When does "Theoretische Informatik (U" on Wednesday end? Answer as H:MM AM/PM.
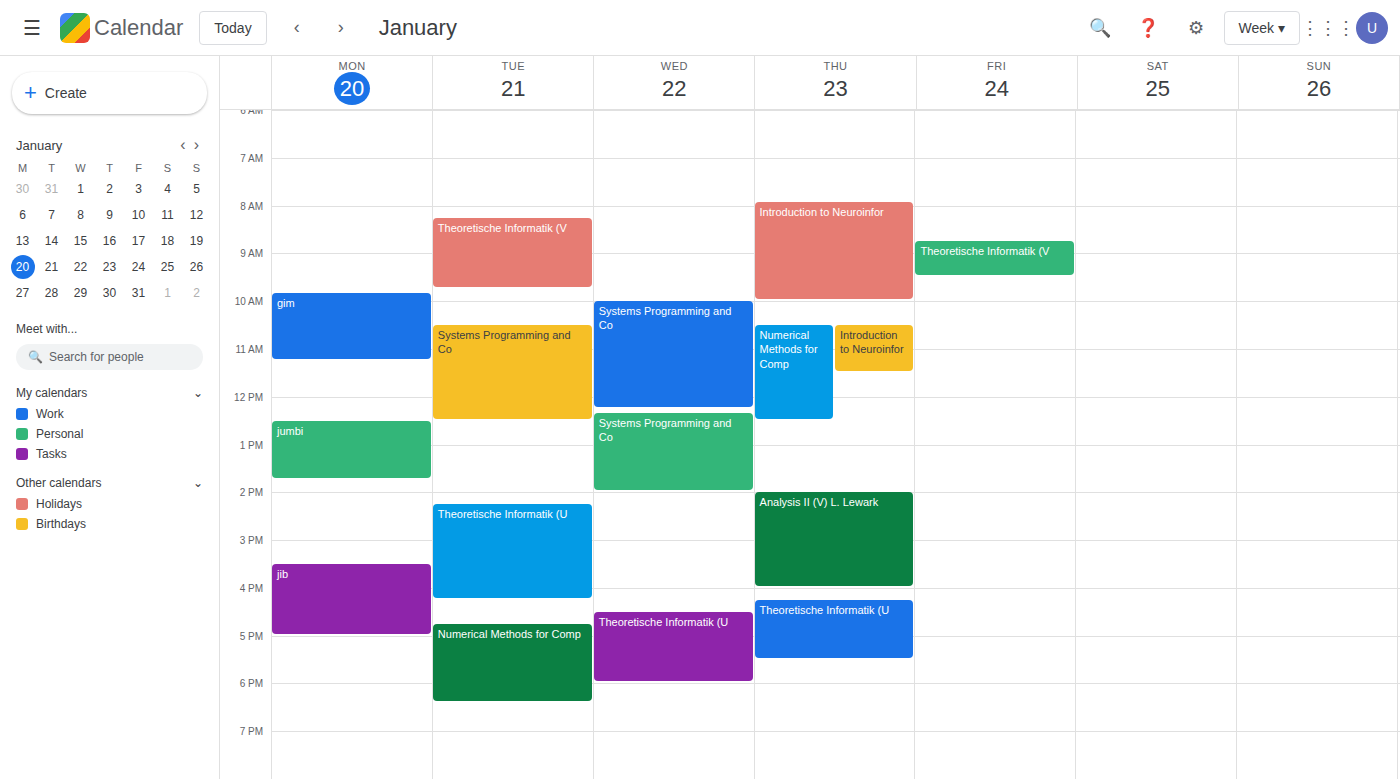
6:00 PM